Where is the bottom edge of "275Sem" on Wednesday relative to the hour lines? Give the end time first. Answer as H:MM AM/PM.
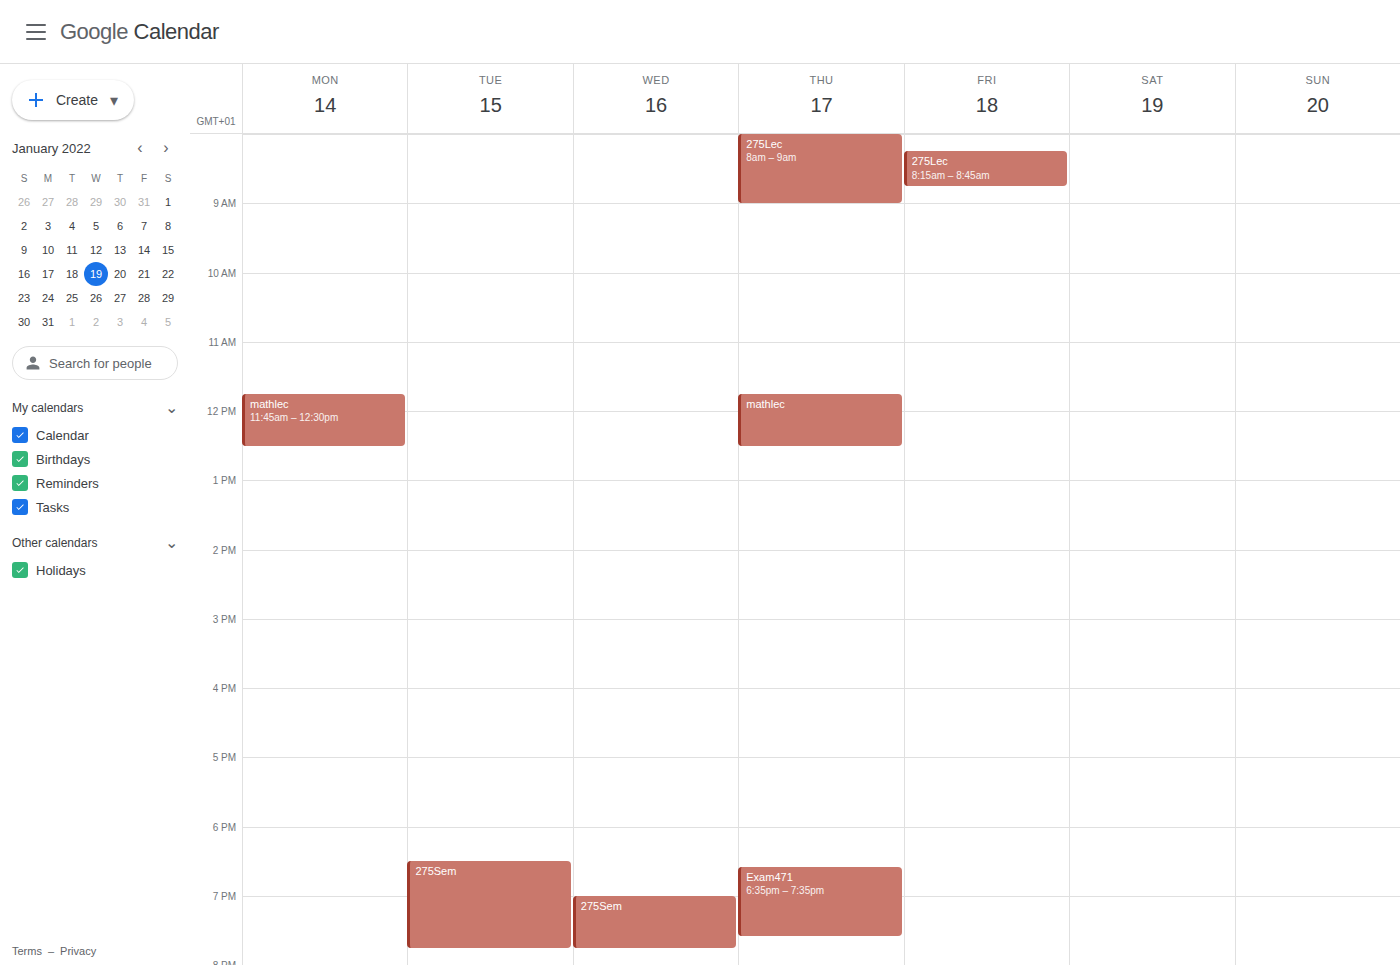
7:45 PM -- neither: three quarters of the way from the 7 PM line to the 8 PM line.